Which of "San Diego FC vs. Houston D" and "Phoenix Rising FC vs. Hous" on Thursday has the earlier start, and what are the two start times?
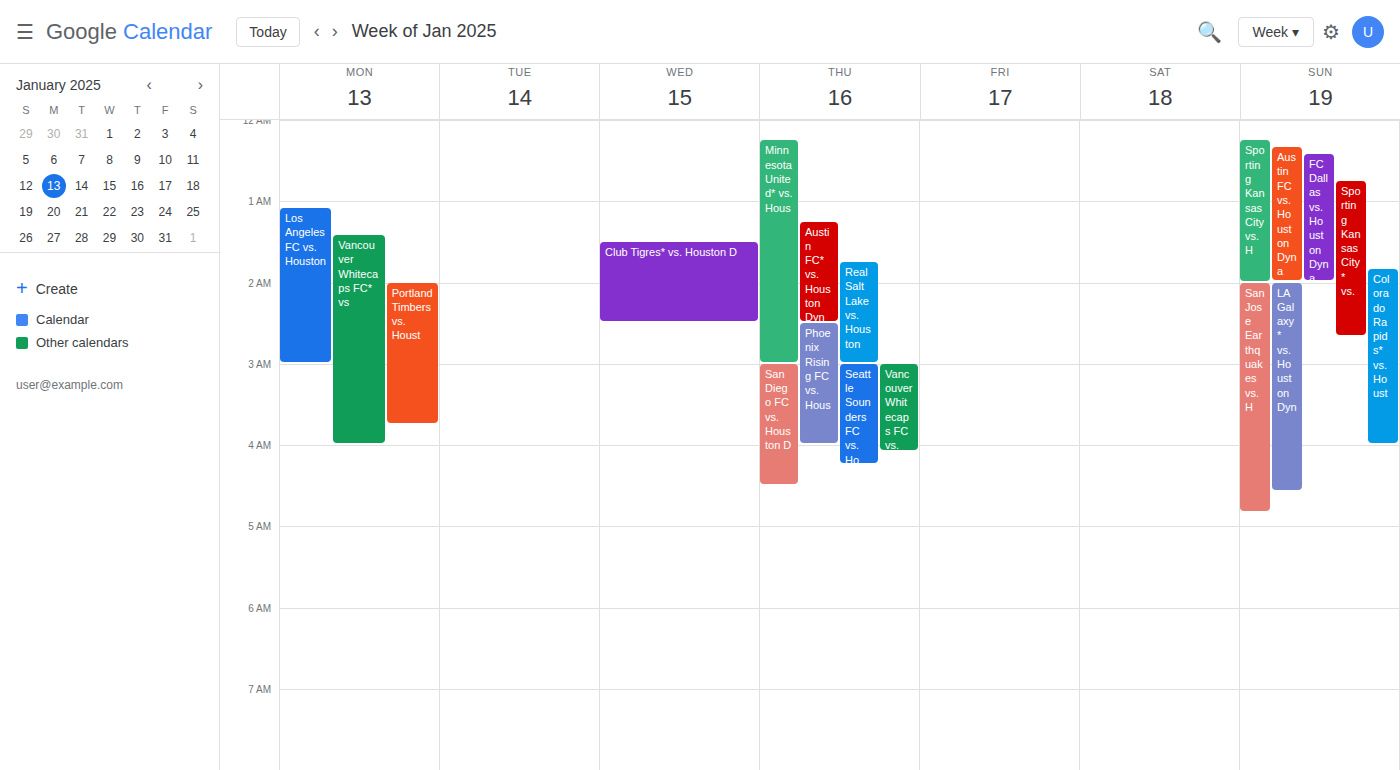
"Phoenix Rising FC vs. Hous" 2:30 AM; "San Diego FC vs. Houston D" 3:00 AM.